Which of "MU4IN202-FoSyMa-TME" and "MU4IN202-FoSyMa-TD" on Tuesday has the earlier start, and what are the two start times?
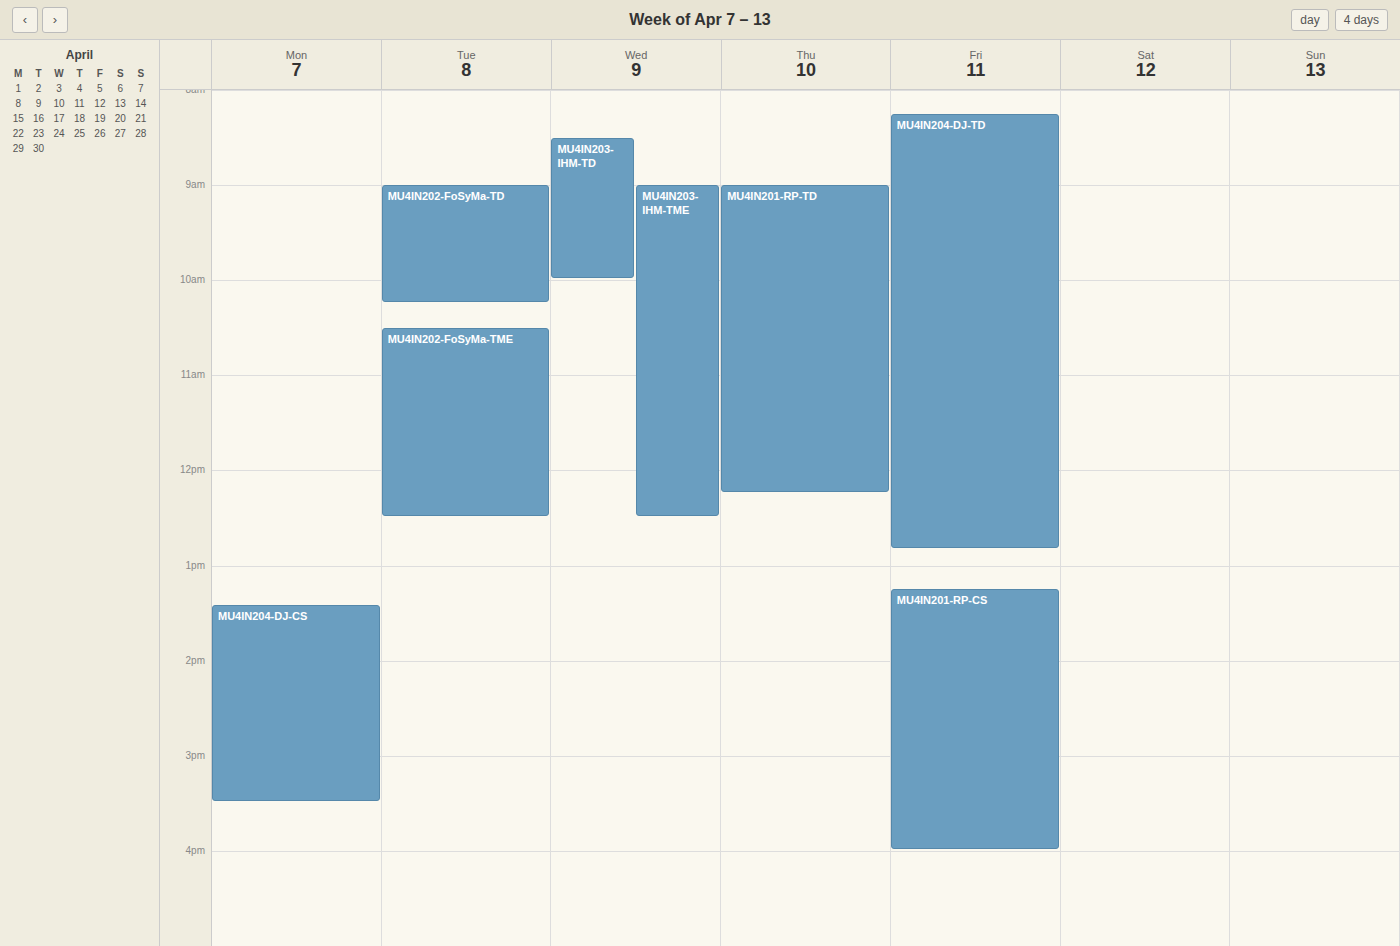
"MU4IN202-FoSyMa-TD" 9:00 AM; "MU4IN202-FoSyMa-TME" 10:30 AM.